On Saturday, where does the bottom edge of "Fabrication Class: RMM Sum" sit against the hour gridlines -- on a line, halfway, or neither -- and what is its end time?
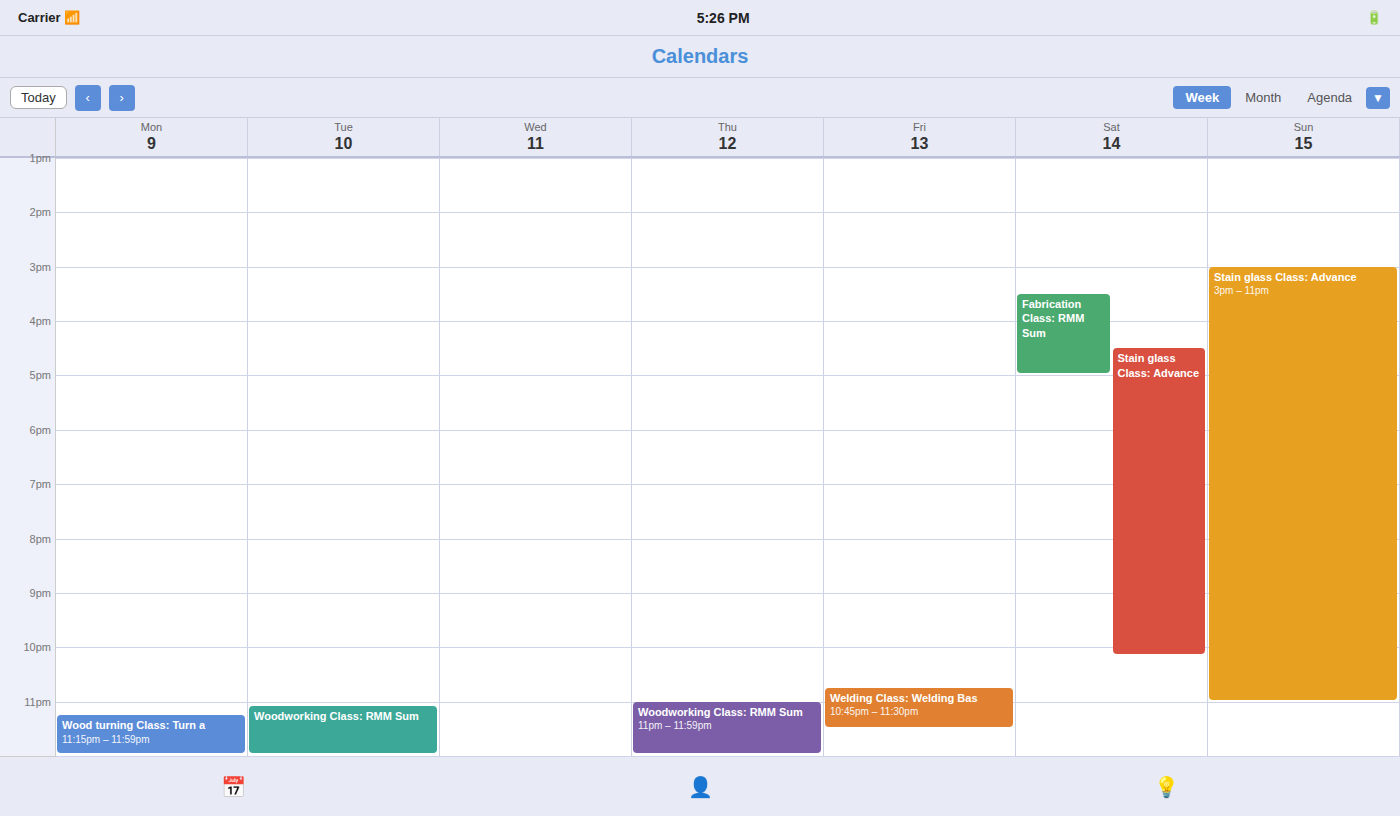
5:00 PM -- exactly on the 5 PM line.